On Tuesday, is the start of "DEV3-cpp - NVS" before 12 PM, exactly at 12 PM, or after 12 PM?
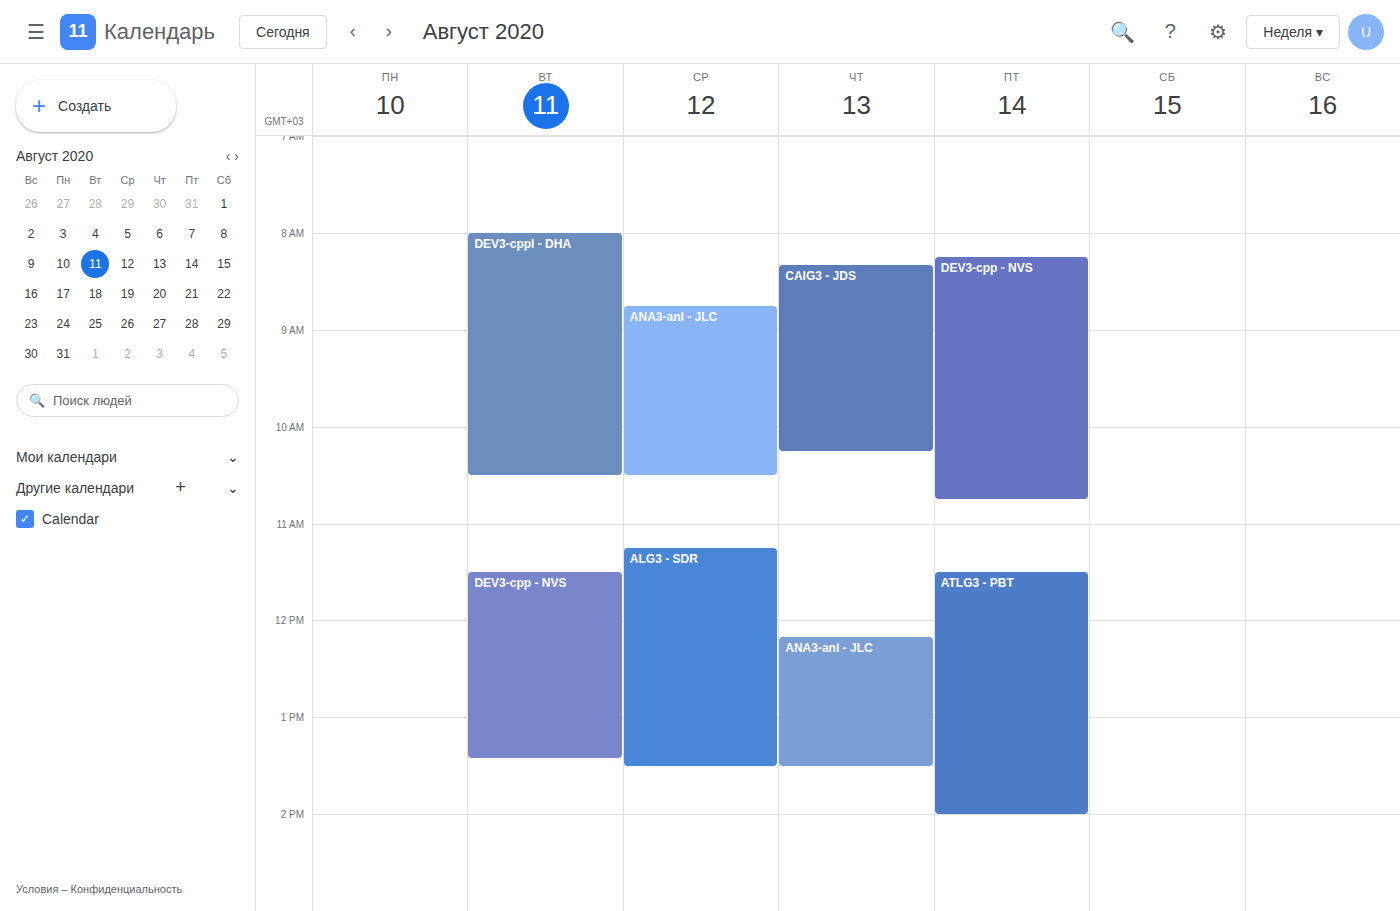
11:30 AM -- before 12 PM, 30 minutes above the 12 PM line.